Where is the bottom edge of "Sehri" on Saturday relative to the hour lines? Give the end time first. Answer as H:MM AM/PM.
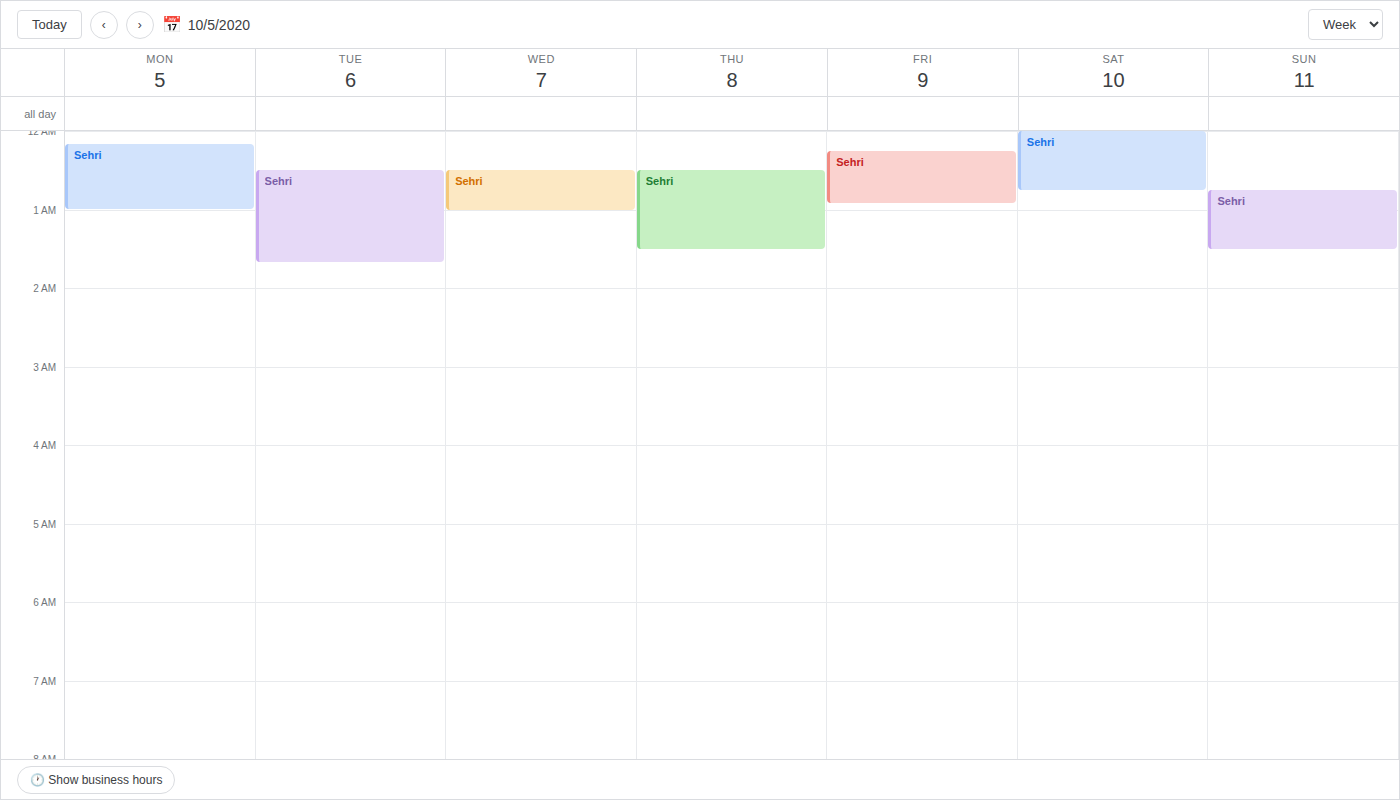
12:45 AM -- neither: three quarters of the way from the 12 AM line to the 1 AM line.